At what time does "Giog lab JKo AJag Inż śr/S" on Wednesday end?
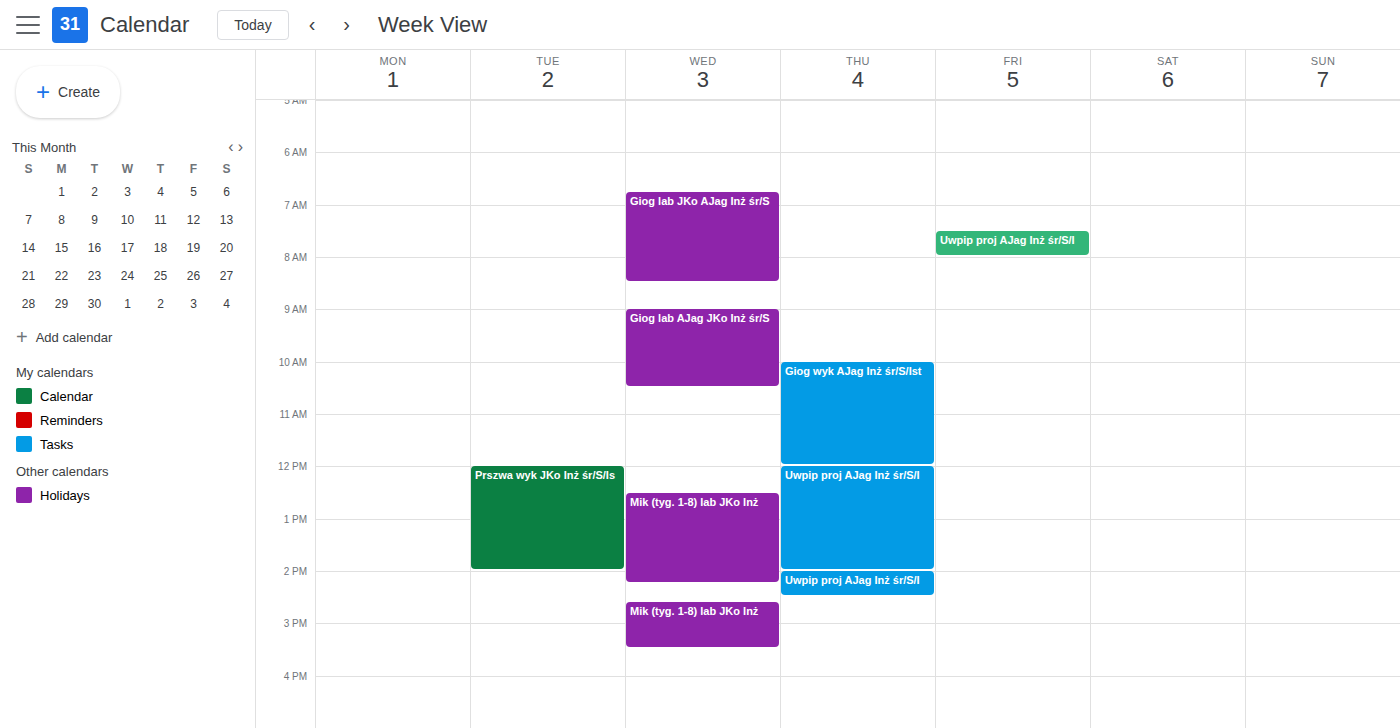
8:30 AM